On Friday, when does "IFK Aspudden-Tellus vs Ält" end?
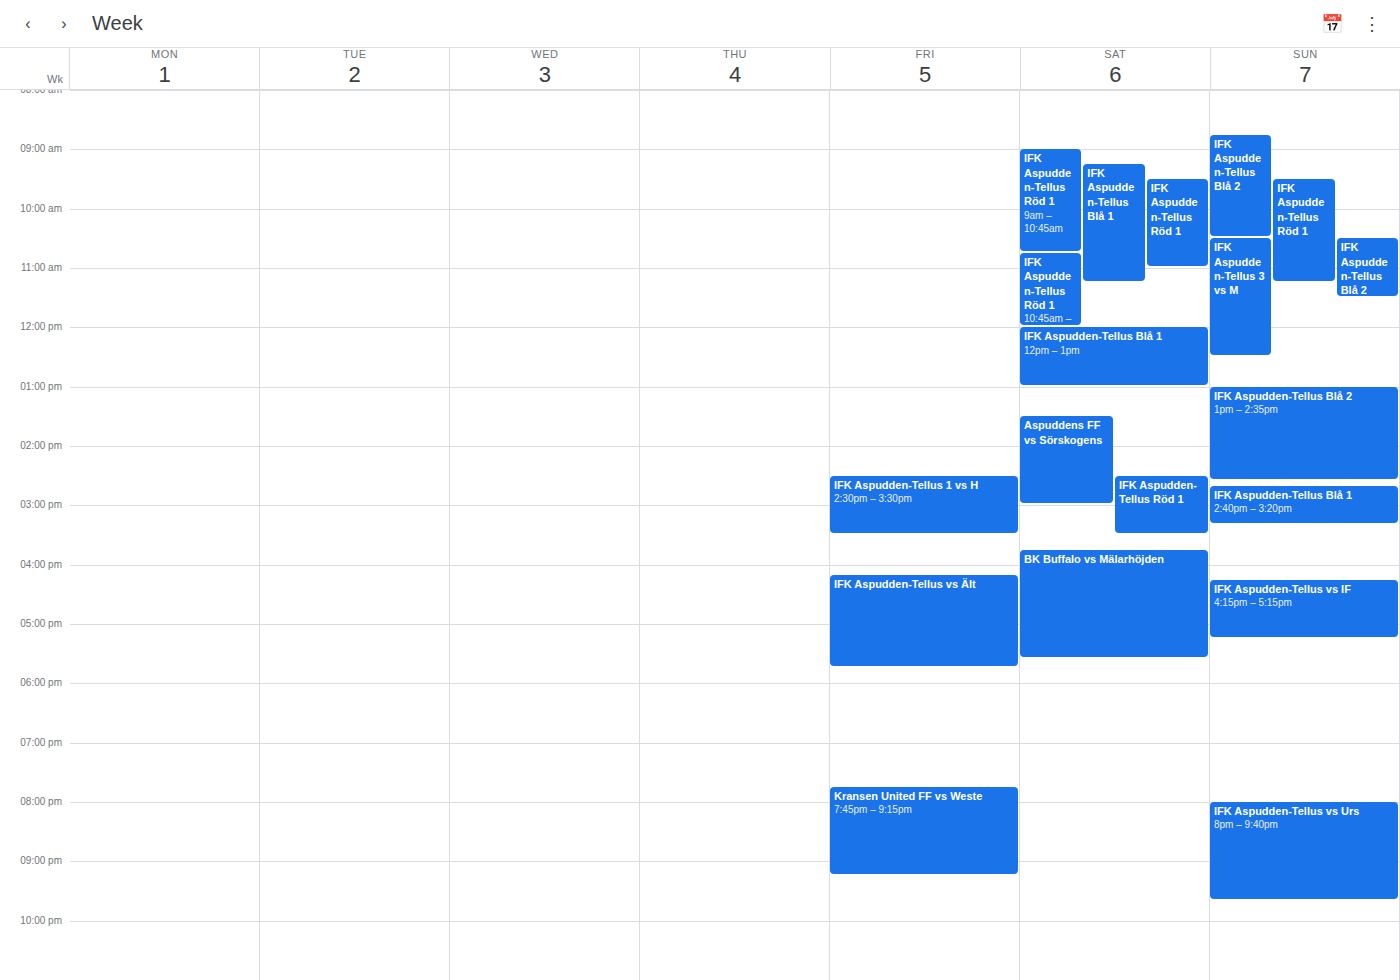
5:45 PM